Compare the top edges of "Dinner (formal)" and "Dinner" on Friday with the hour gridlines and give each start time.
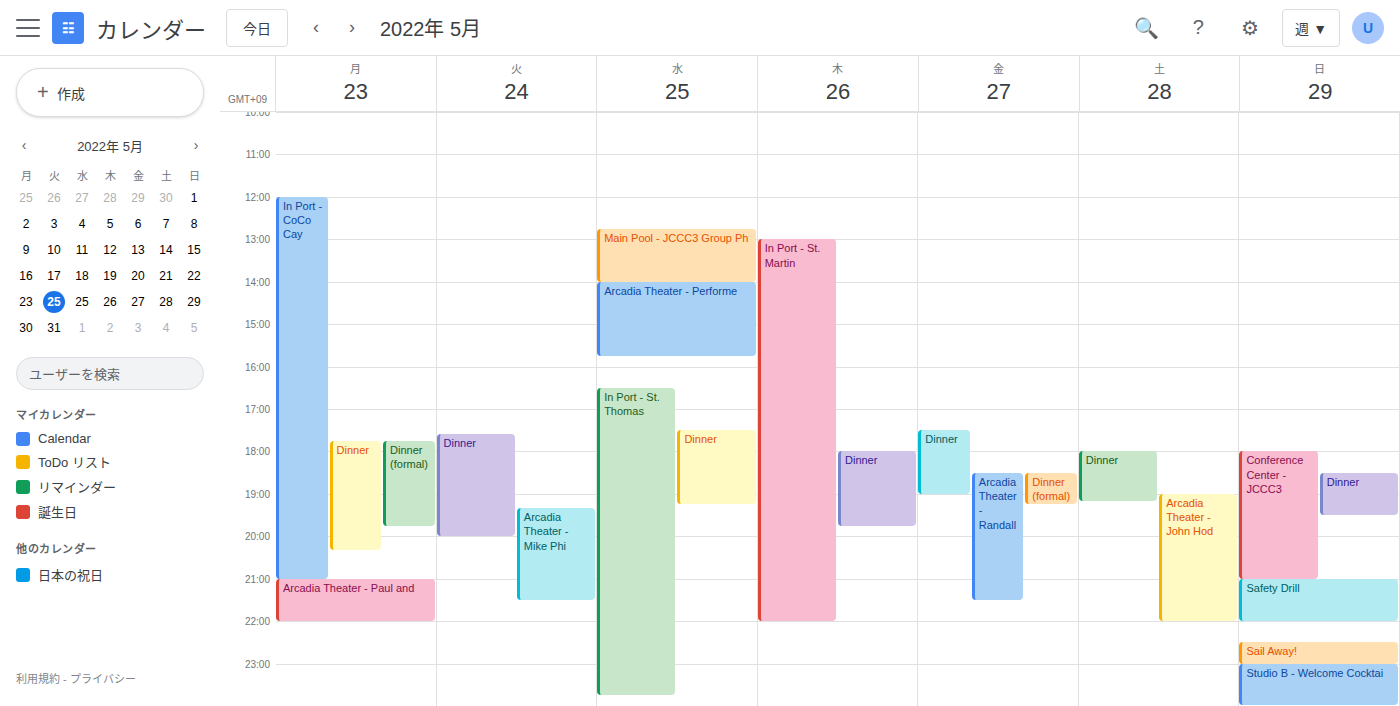
"Dinner (formal)": 6:30 PM, halfway between the 6 PM and 7 PM lines. "Dinner": 5:30 PM, halfway between the 5 PM and 6 PM lines.